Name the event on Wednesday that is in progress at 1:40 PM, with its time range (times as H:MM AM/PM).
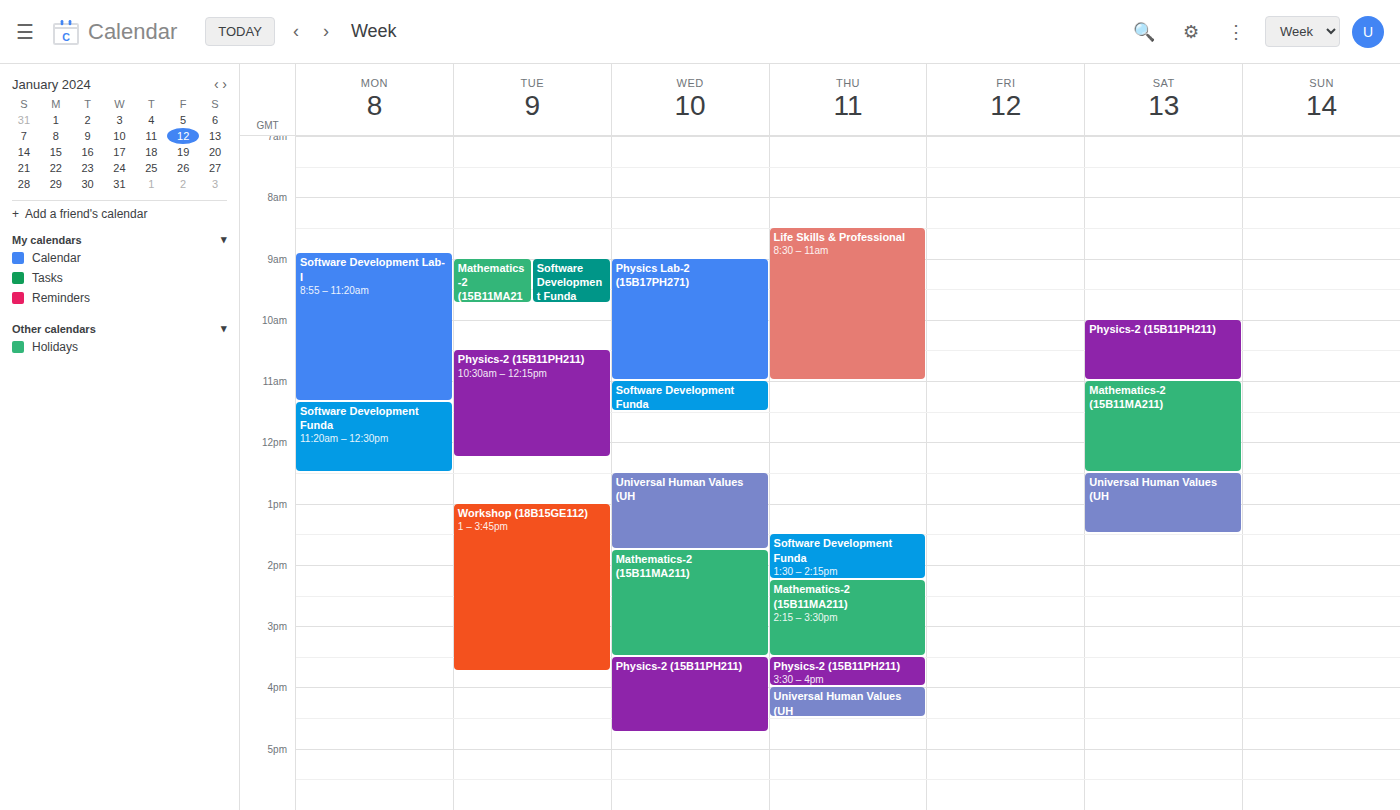
"Universal Human Values (UH", 12:30 PM to 1:45 PM